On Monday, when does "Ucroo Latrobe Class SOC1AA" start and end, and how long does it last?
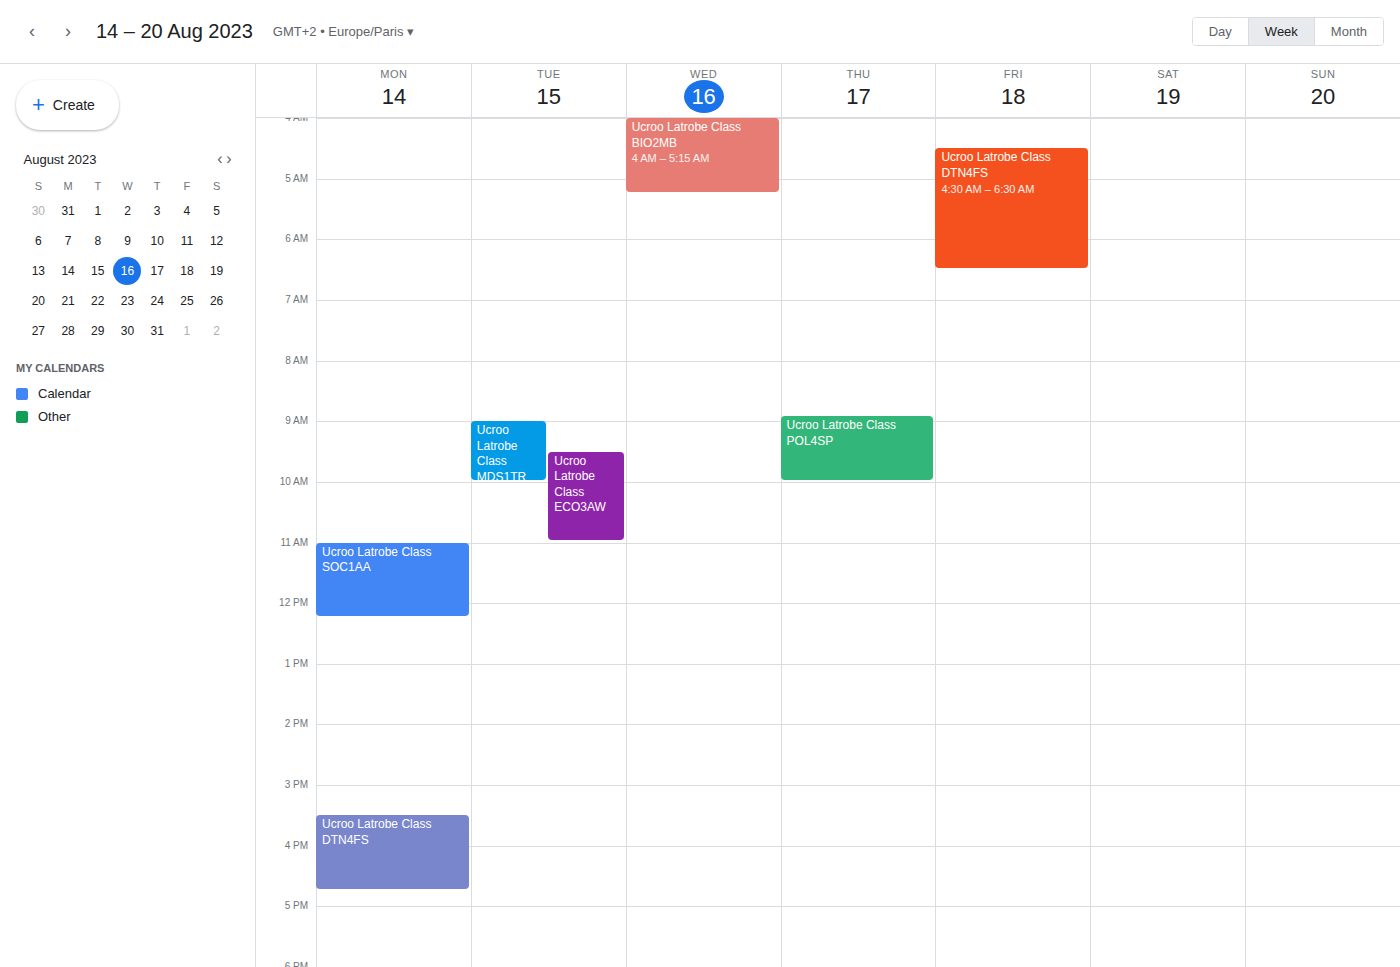
11:00 AM to 12:15 PM, 1 hour 15 minutes